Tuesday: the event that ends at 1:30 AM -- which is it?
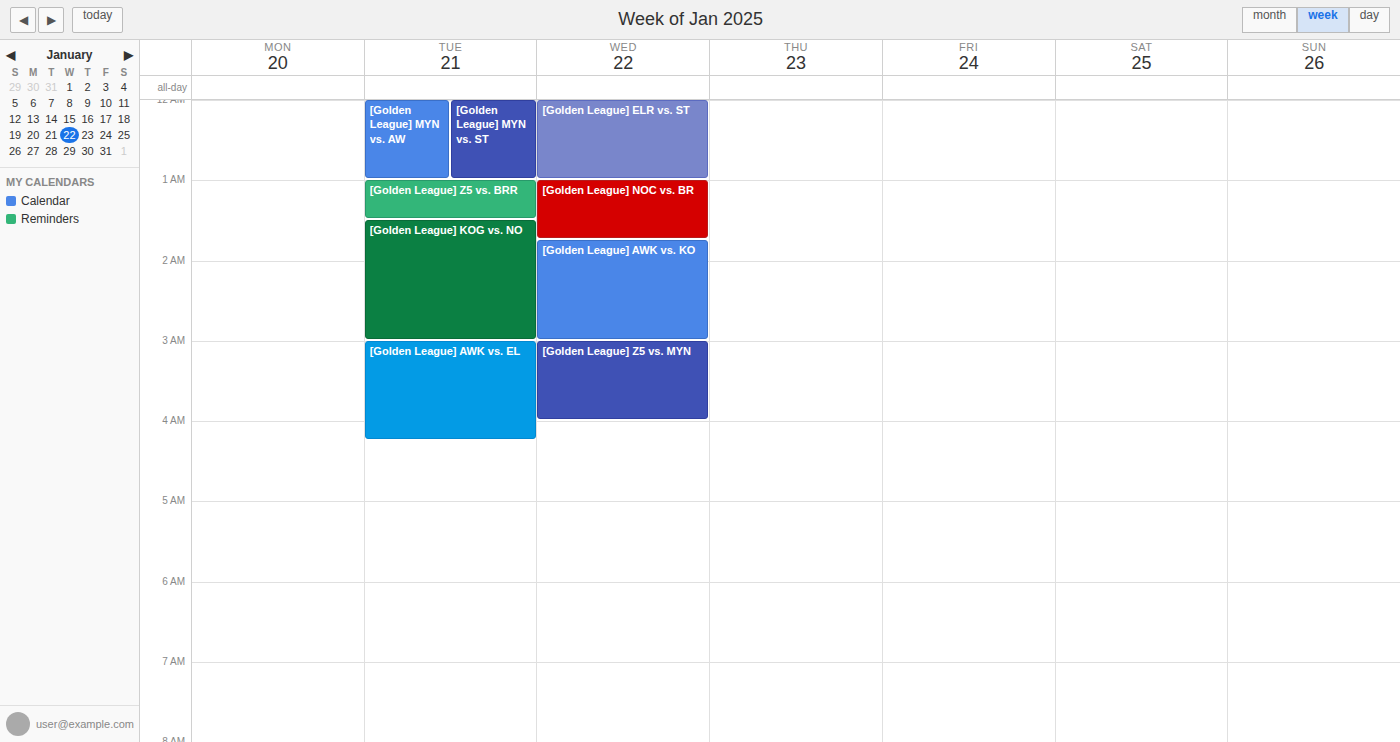
"[Golden League] Z5 vs. BRR"